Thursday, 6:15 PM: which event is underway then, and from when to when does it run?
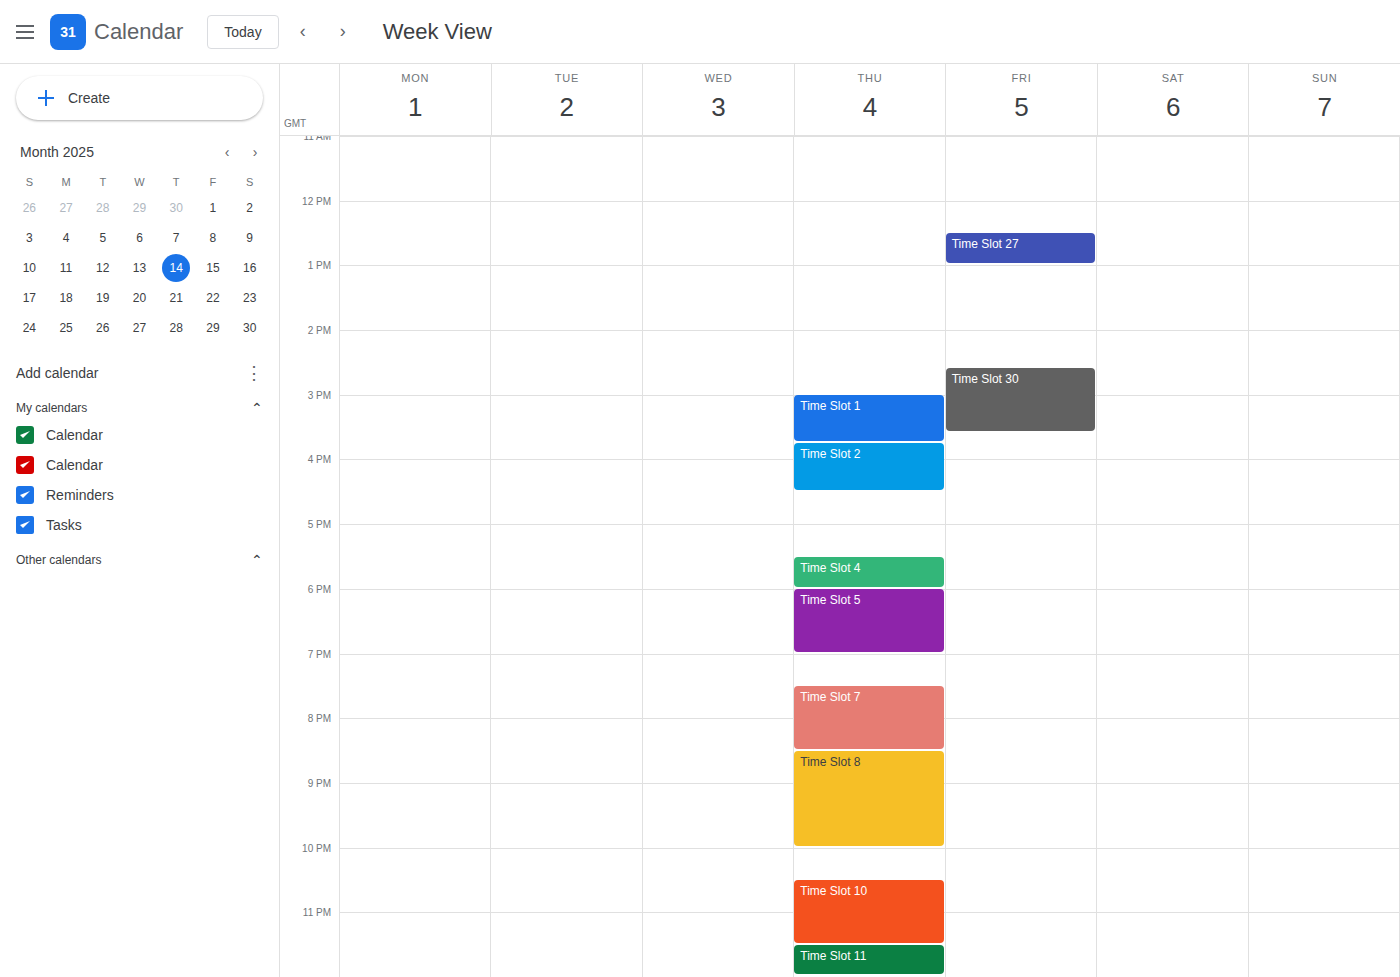
"Time Slot 5", 6:00 PM to 7:00 PM